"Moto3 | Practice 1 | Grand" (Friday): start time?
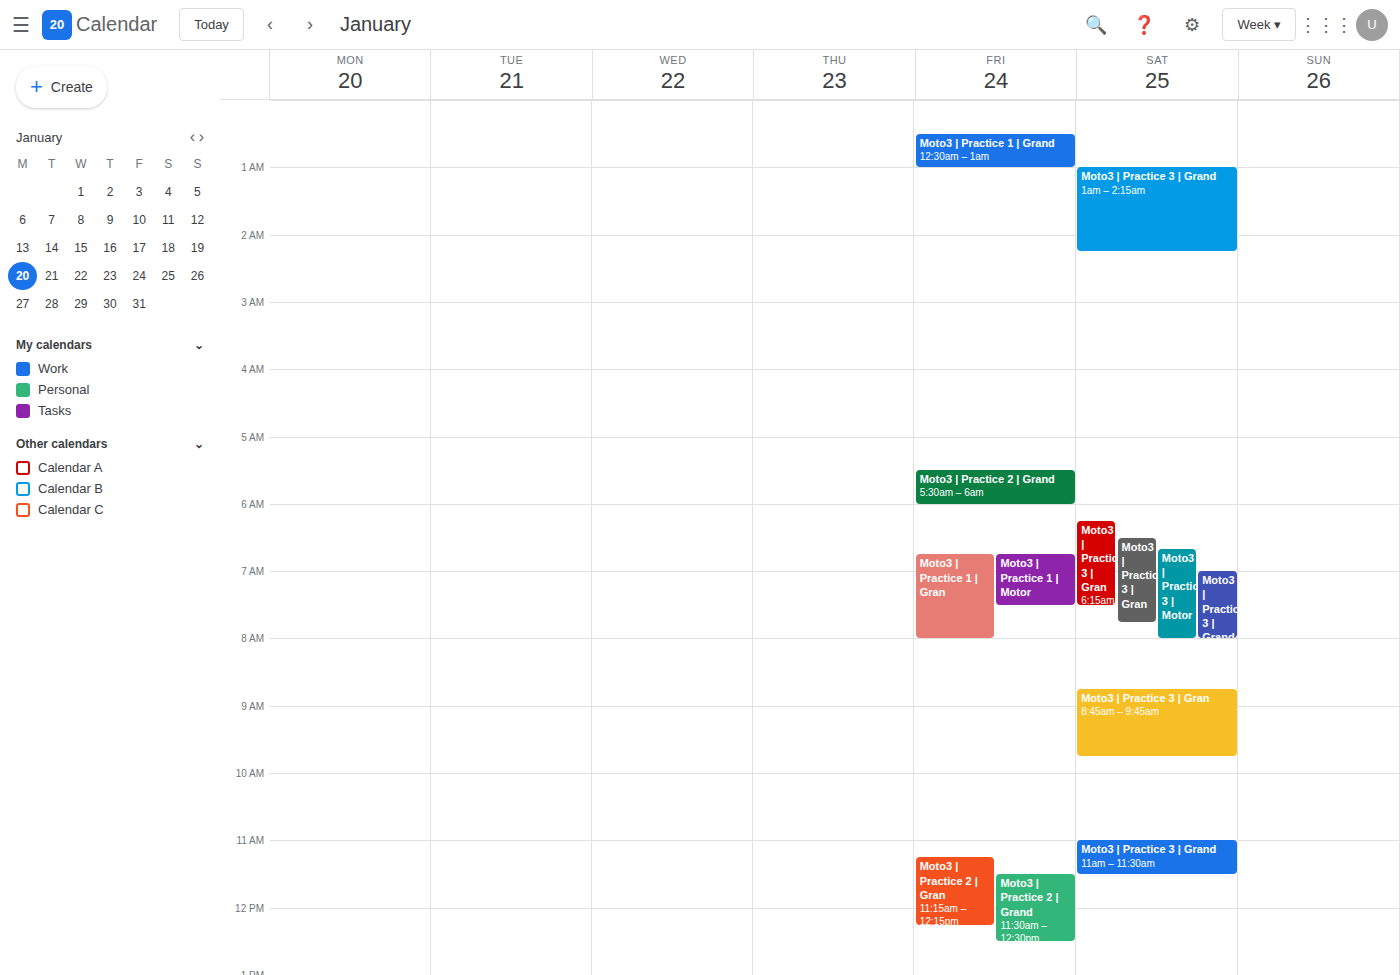
12:30 AM